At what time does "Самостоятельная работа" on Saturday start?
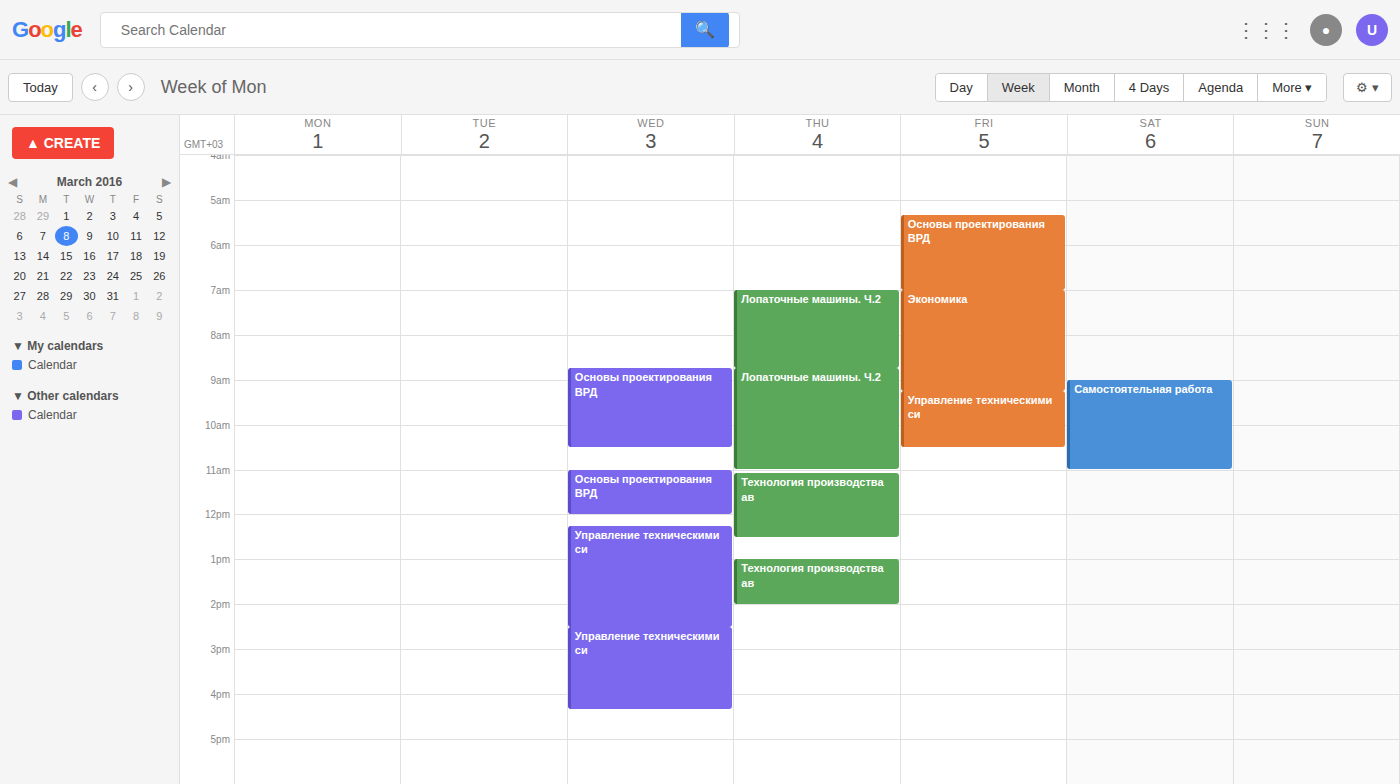
9:00 AM